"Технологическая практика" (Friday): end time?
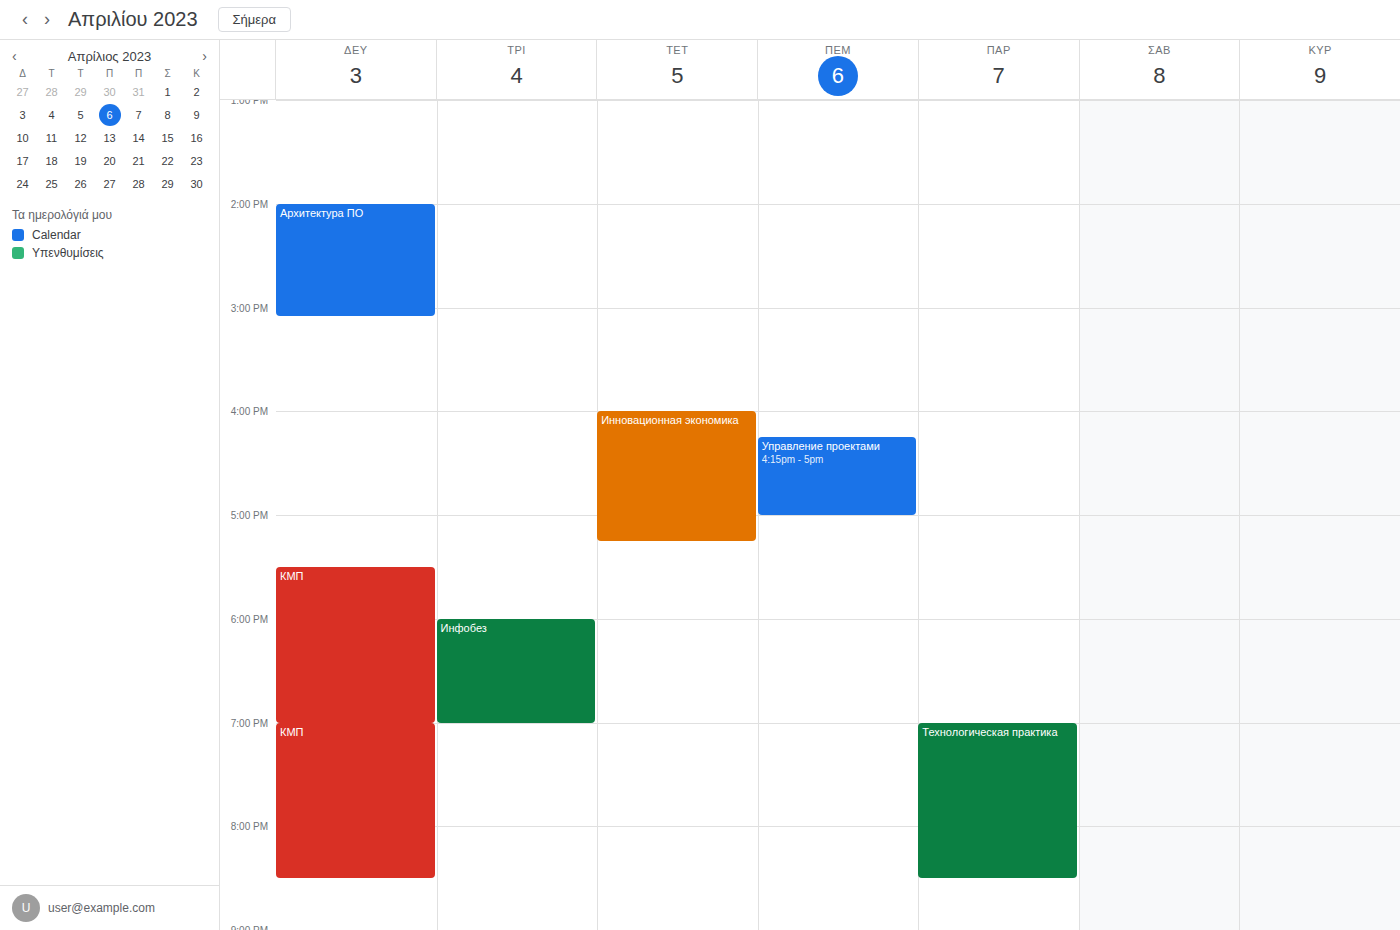
8:30 PM